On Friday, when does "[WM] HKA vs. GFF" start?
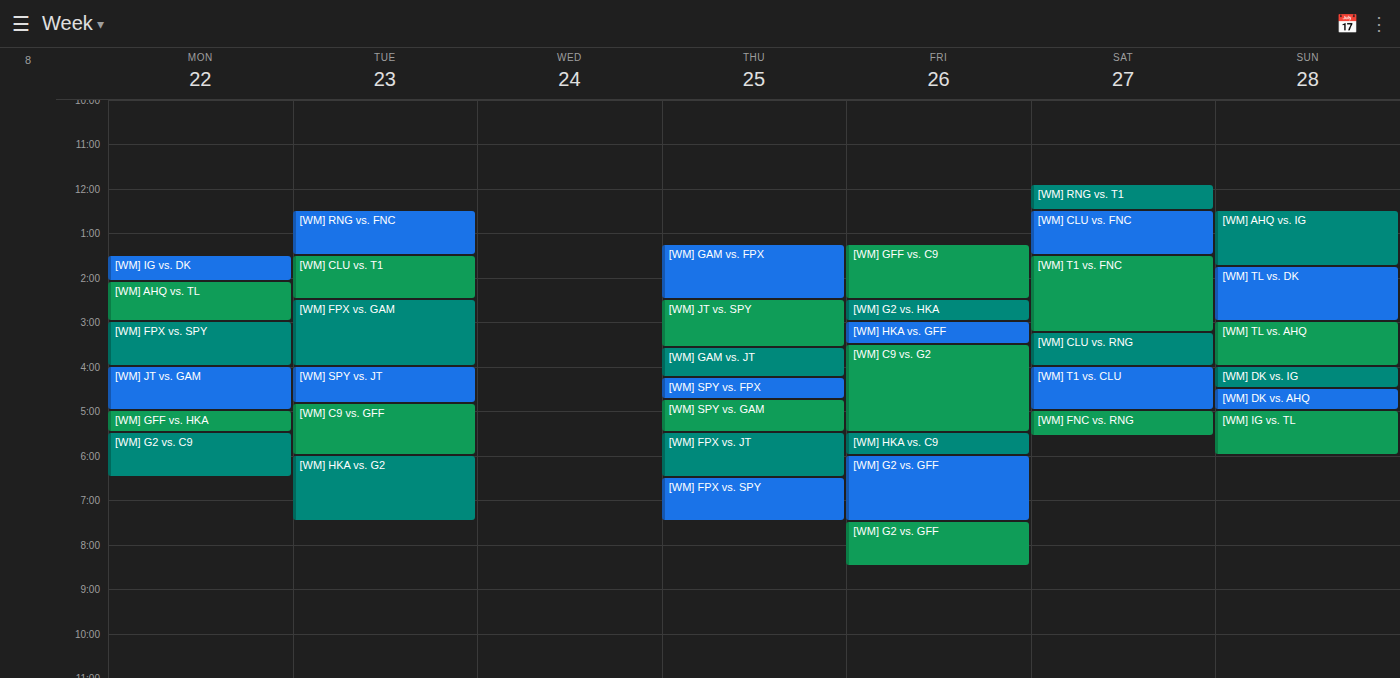
3:00 PM